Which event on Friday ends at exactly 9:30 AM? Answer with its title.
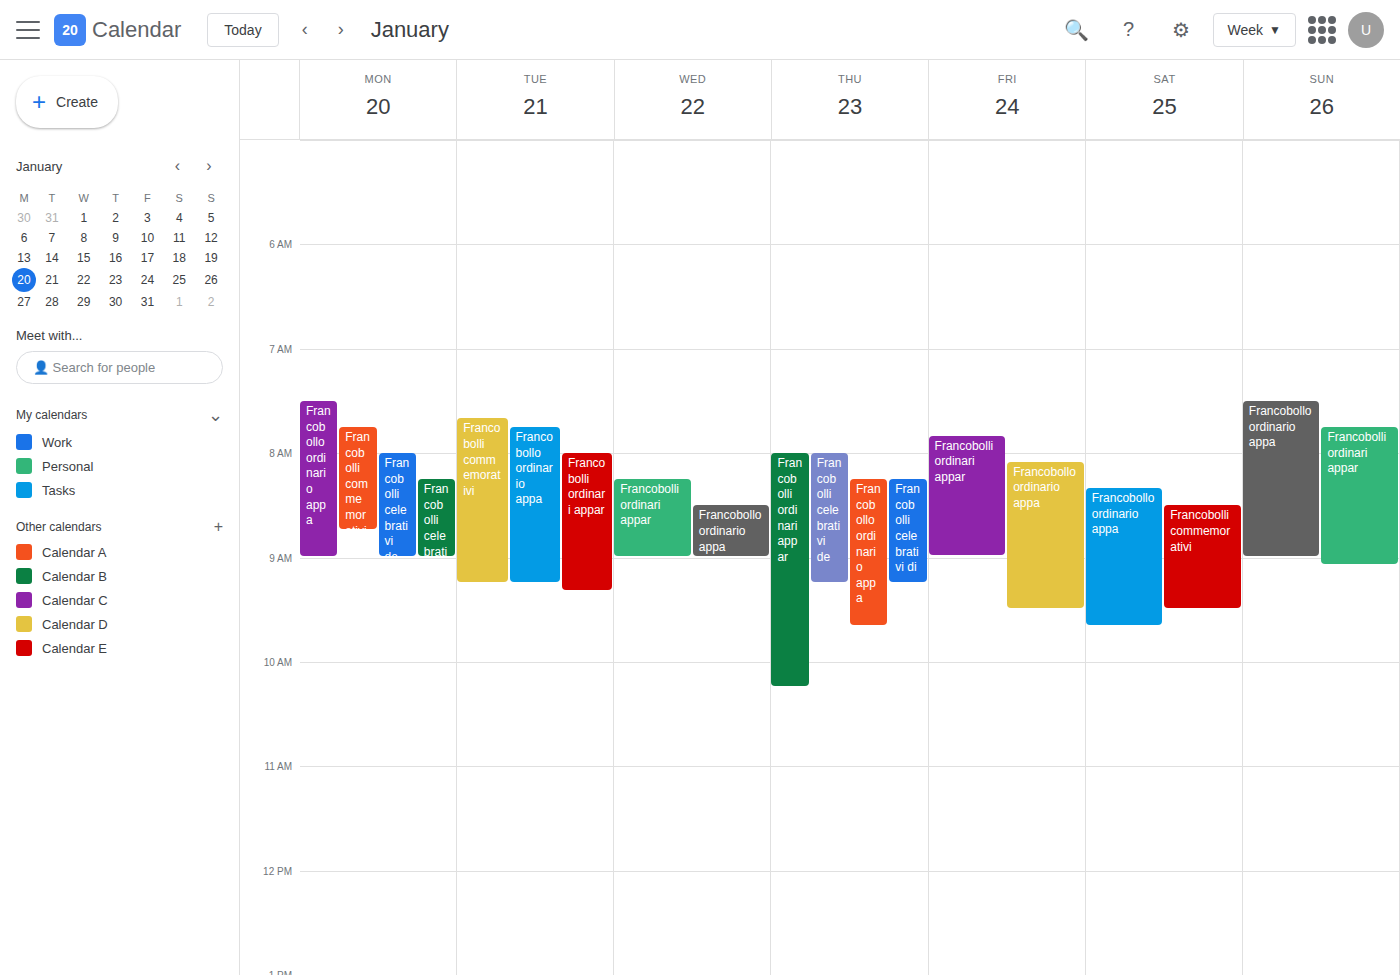
"Francobollo ordinario appa"